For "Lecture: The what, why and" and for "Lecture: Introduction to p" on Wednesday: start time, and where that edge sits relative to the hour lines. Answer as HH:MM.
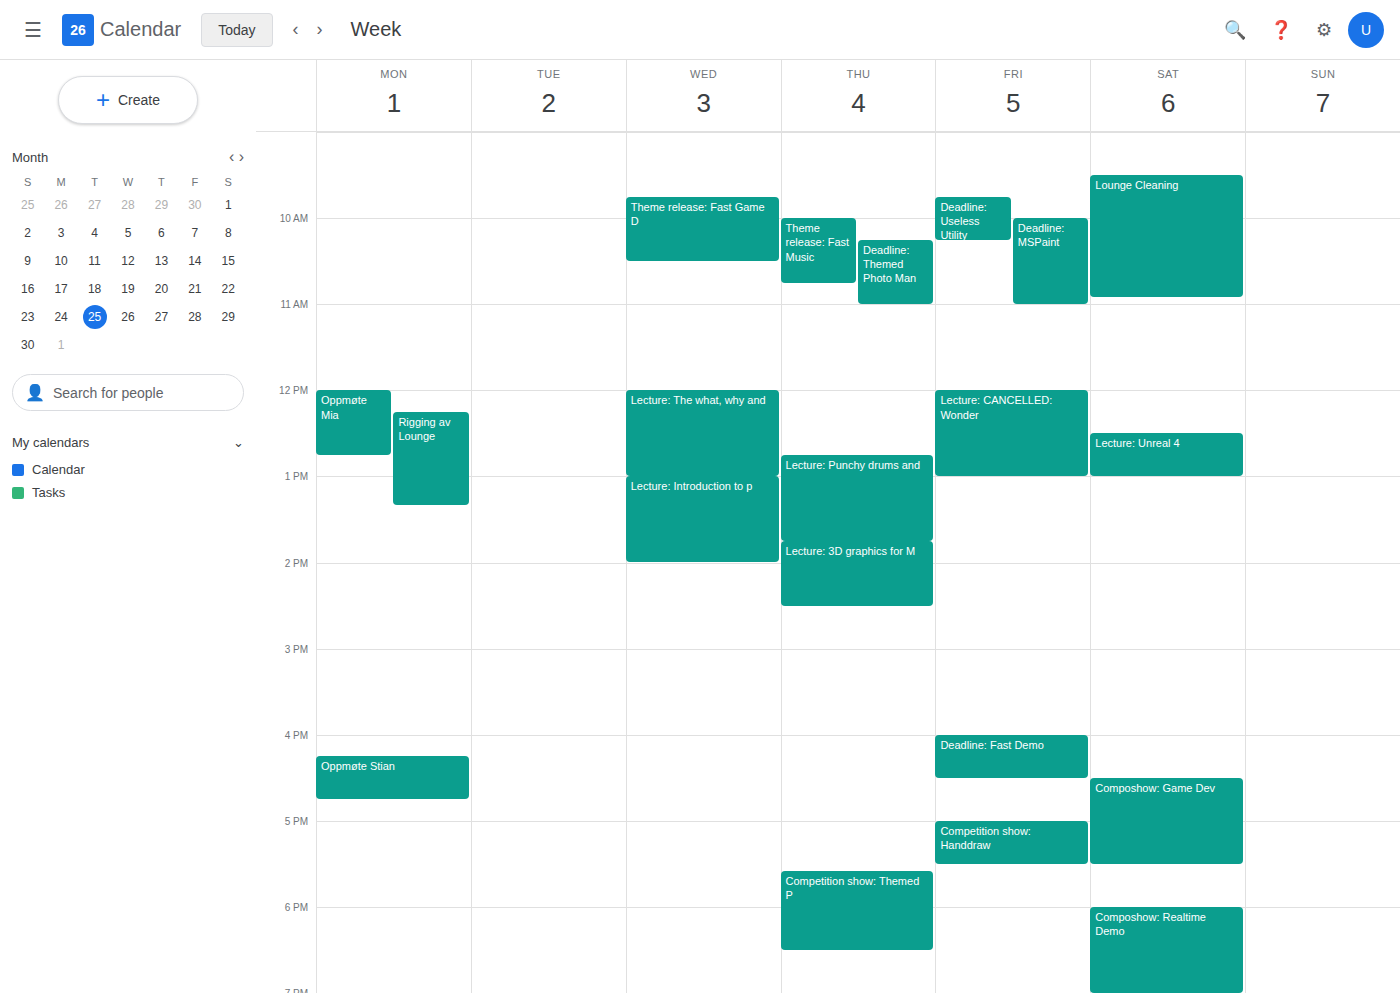
"Lecture: The what, why and": 12:00, exactly on the 12:00 line. "Lecture: Introduction to p": 13:00, exactly on the 13:00 line.